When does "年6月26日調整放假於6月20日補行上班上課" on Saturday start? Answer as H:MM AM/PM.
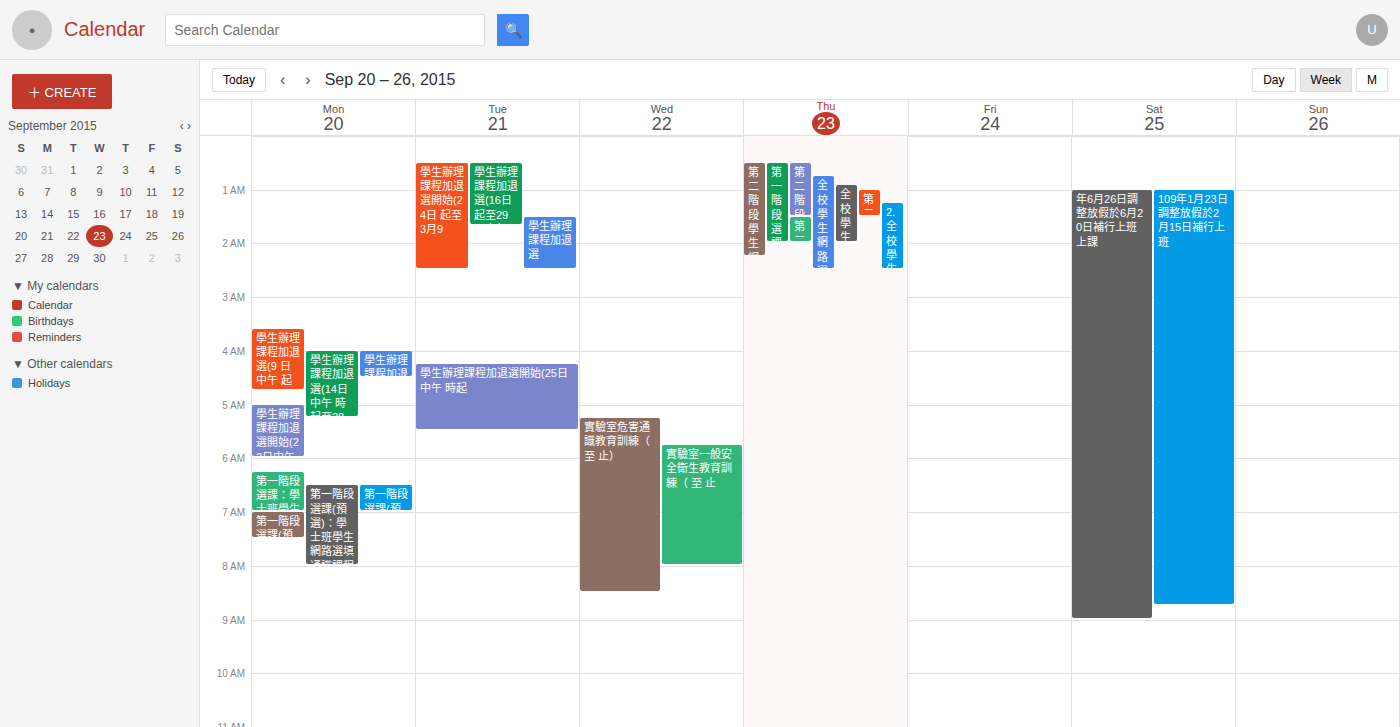
1:00 AM